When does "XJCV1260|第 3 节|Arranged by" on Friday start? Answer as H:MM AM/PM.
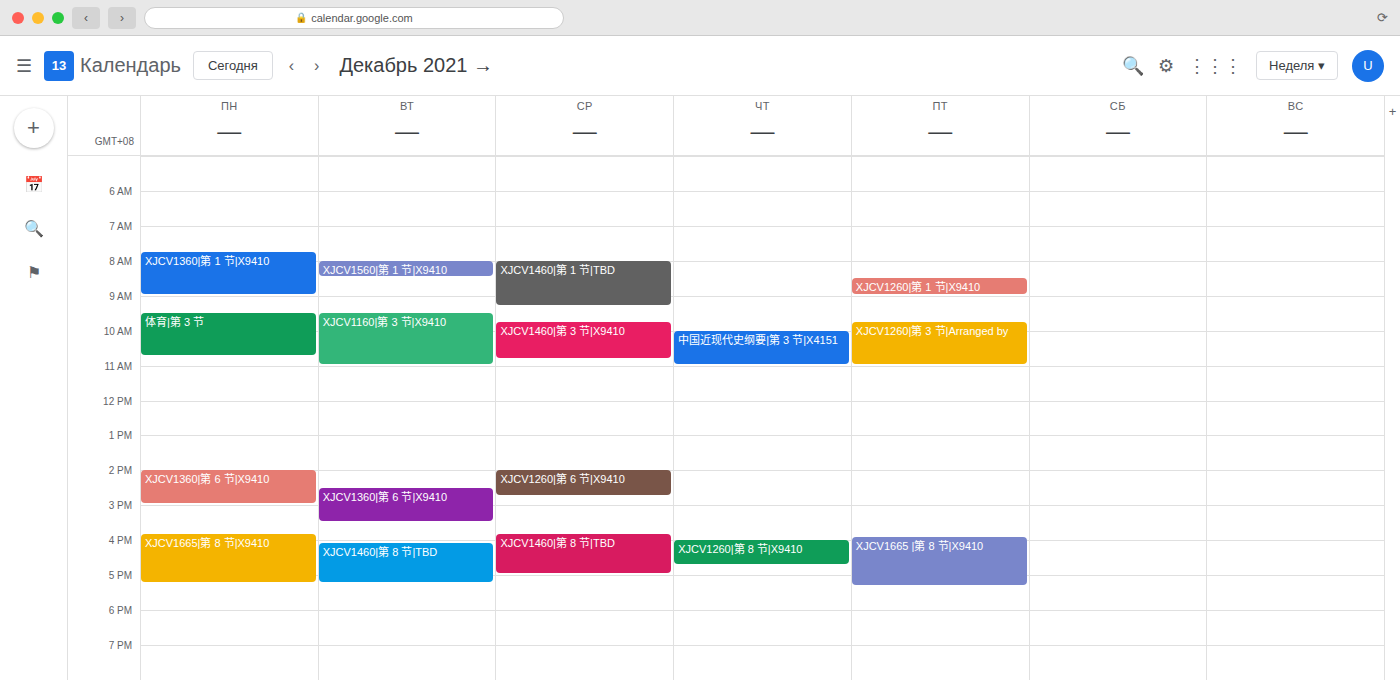
9:45 AM